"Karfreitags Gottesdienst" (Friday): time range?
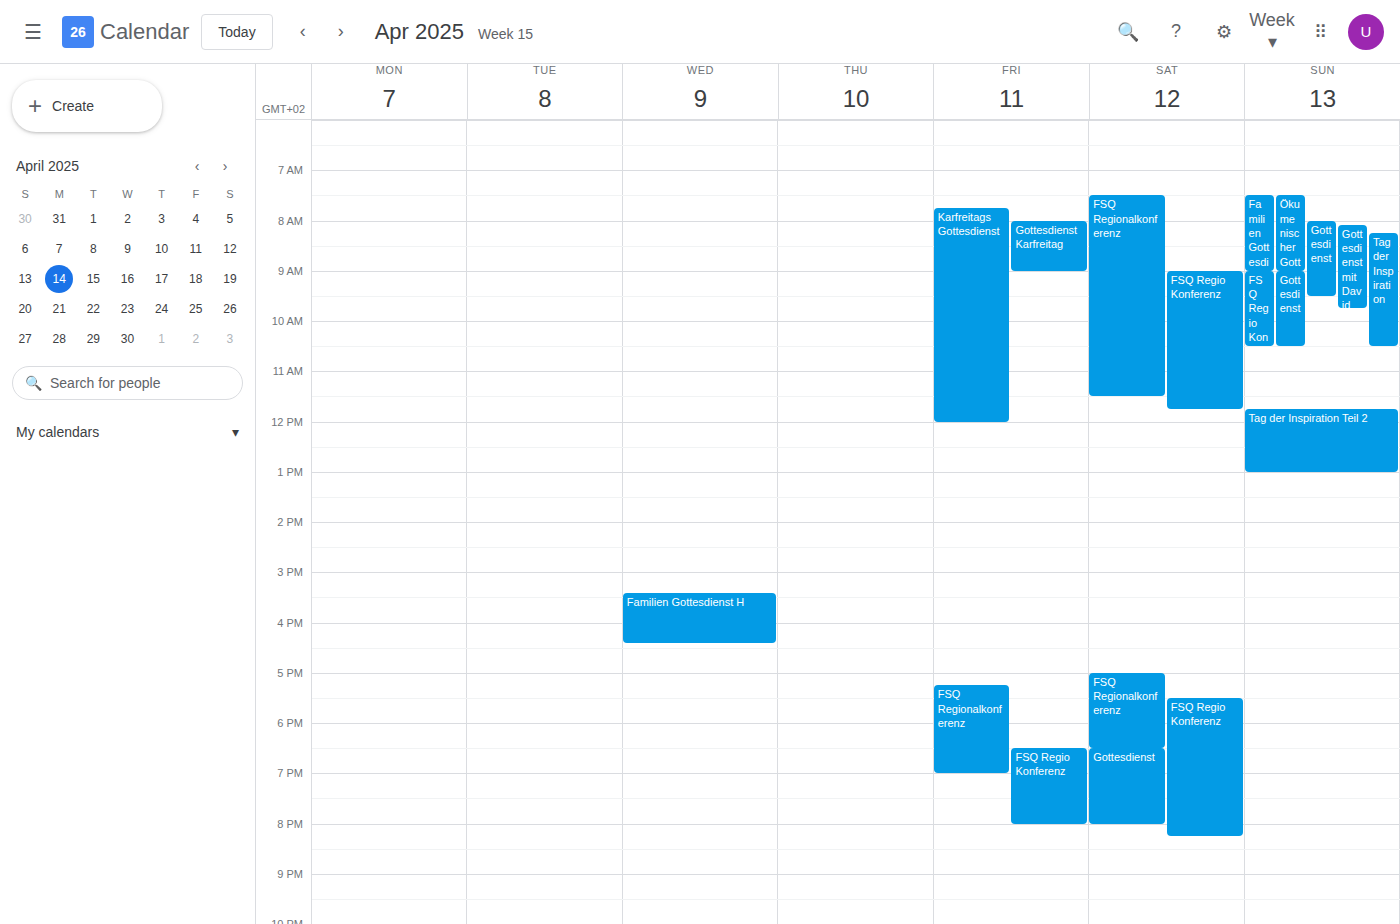
7:45 AM to 12:00 PM